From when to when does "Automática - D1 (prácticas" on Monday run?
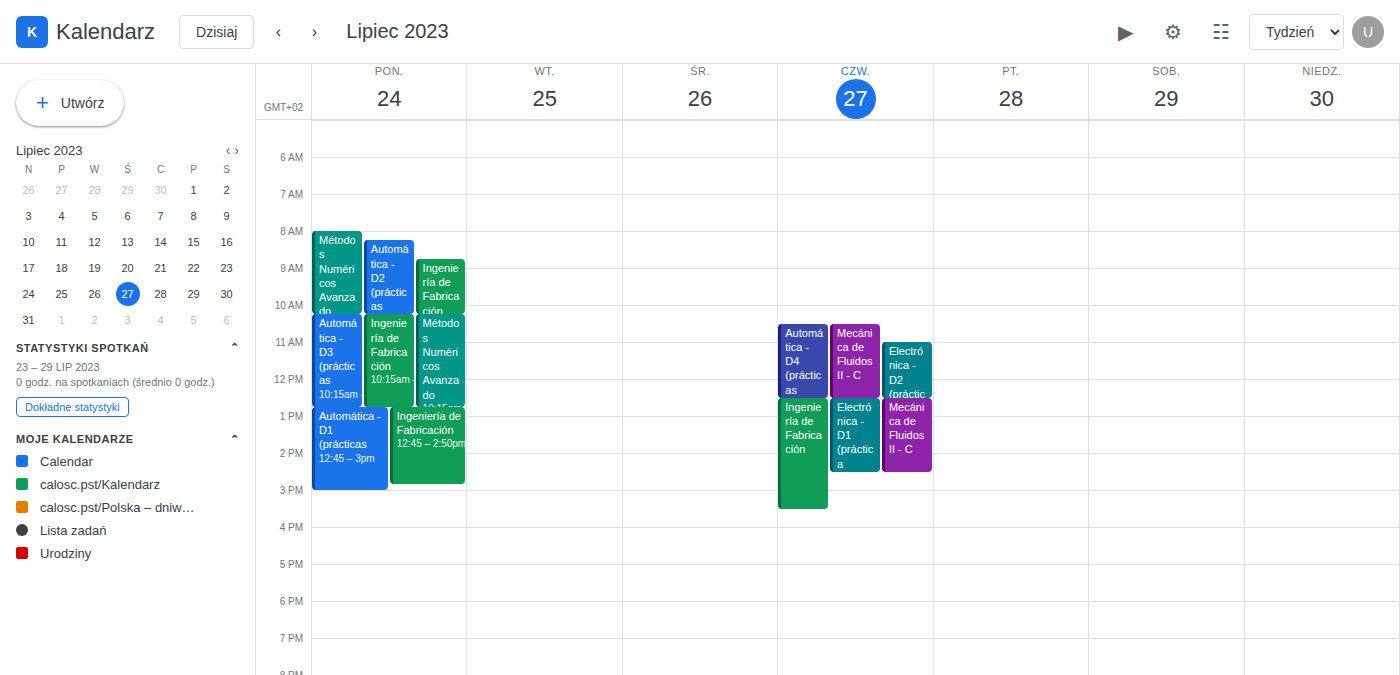
12:45 PM to 3:00 PM